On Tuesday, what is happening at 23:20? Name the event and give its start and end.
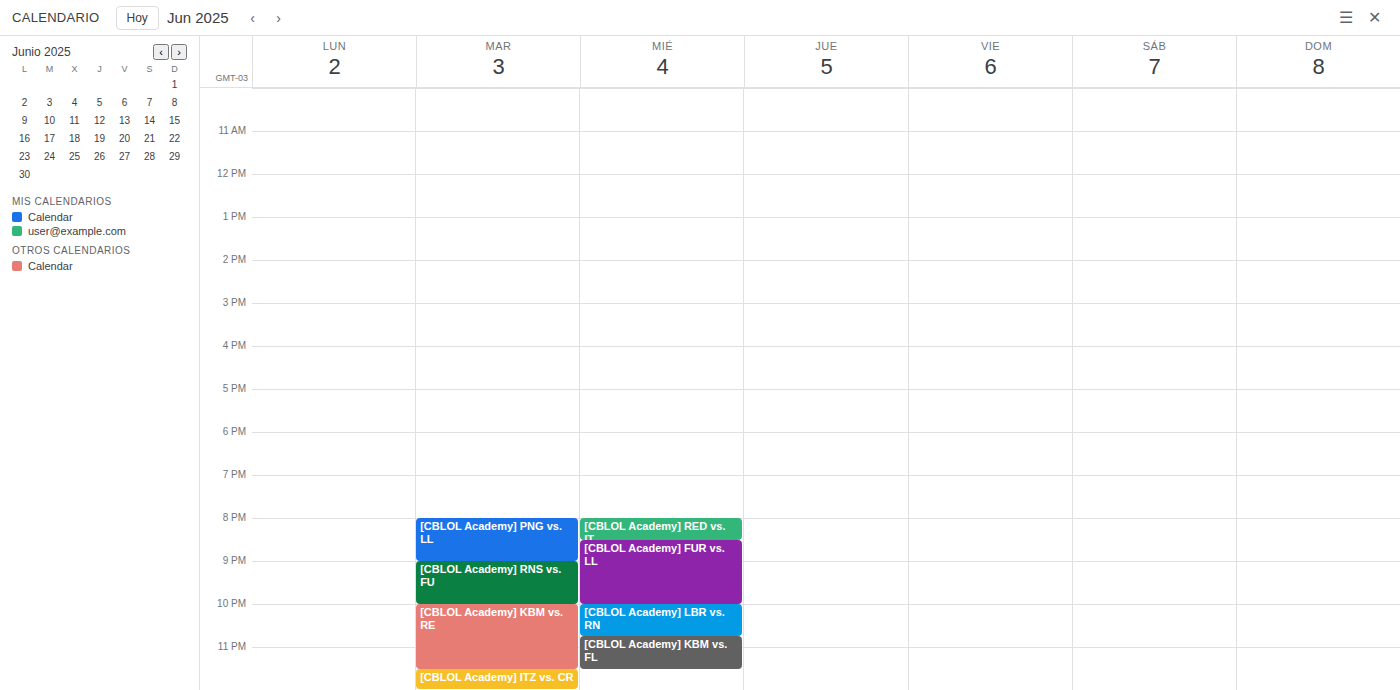
"[CBLOL Academy] KBM vs. RE", 22:00 to 23:30